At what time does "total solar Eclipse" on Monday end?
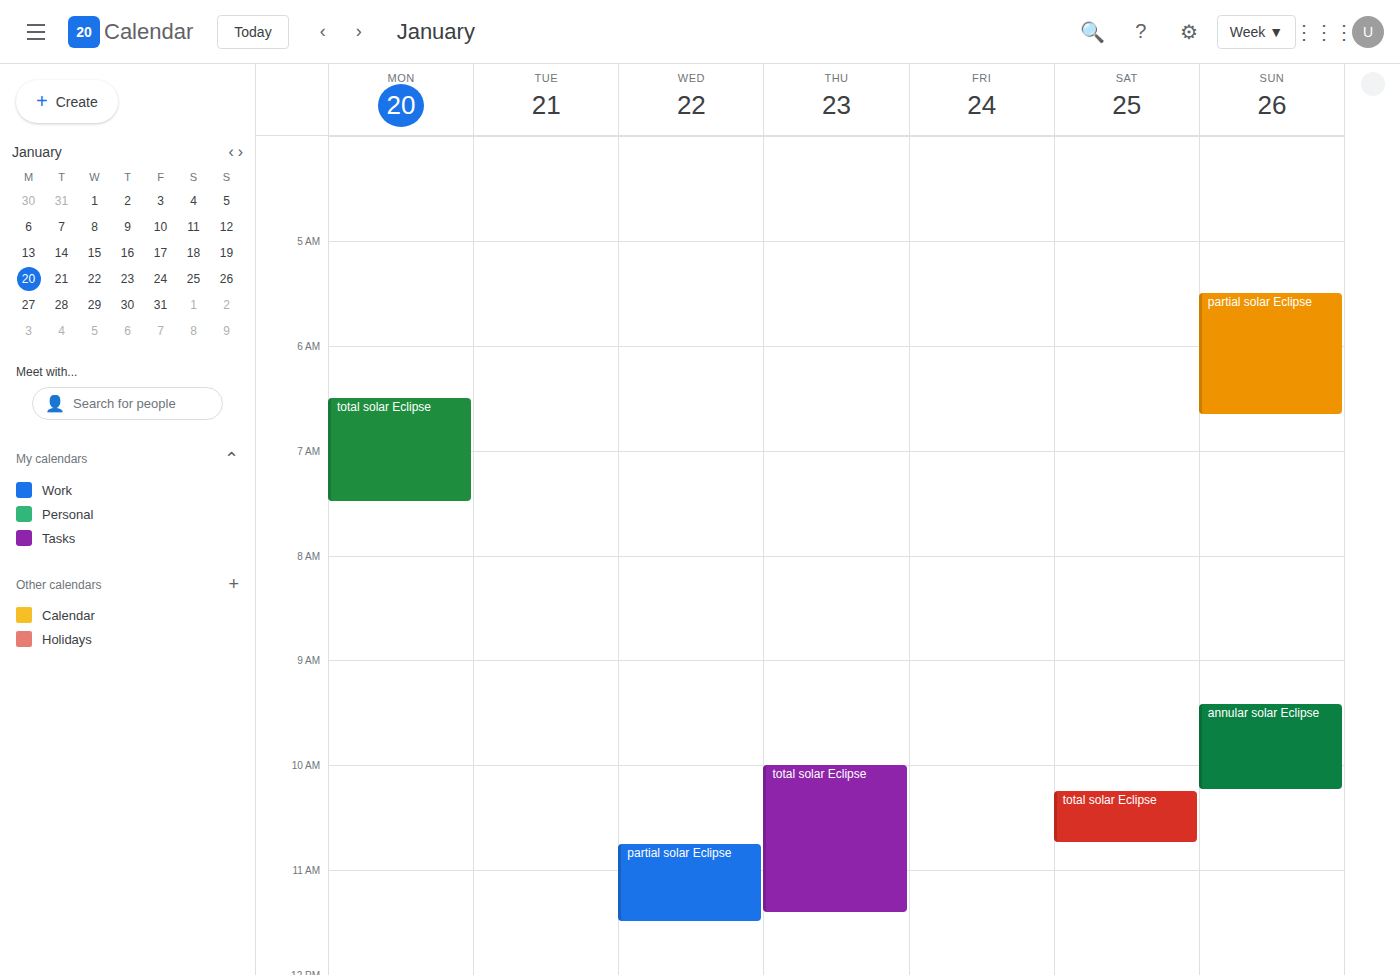
7:30 AM